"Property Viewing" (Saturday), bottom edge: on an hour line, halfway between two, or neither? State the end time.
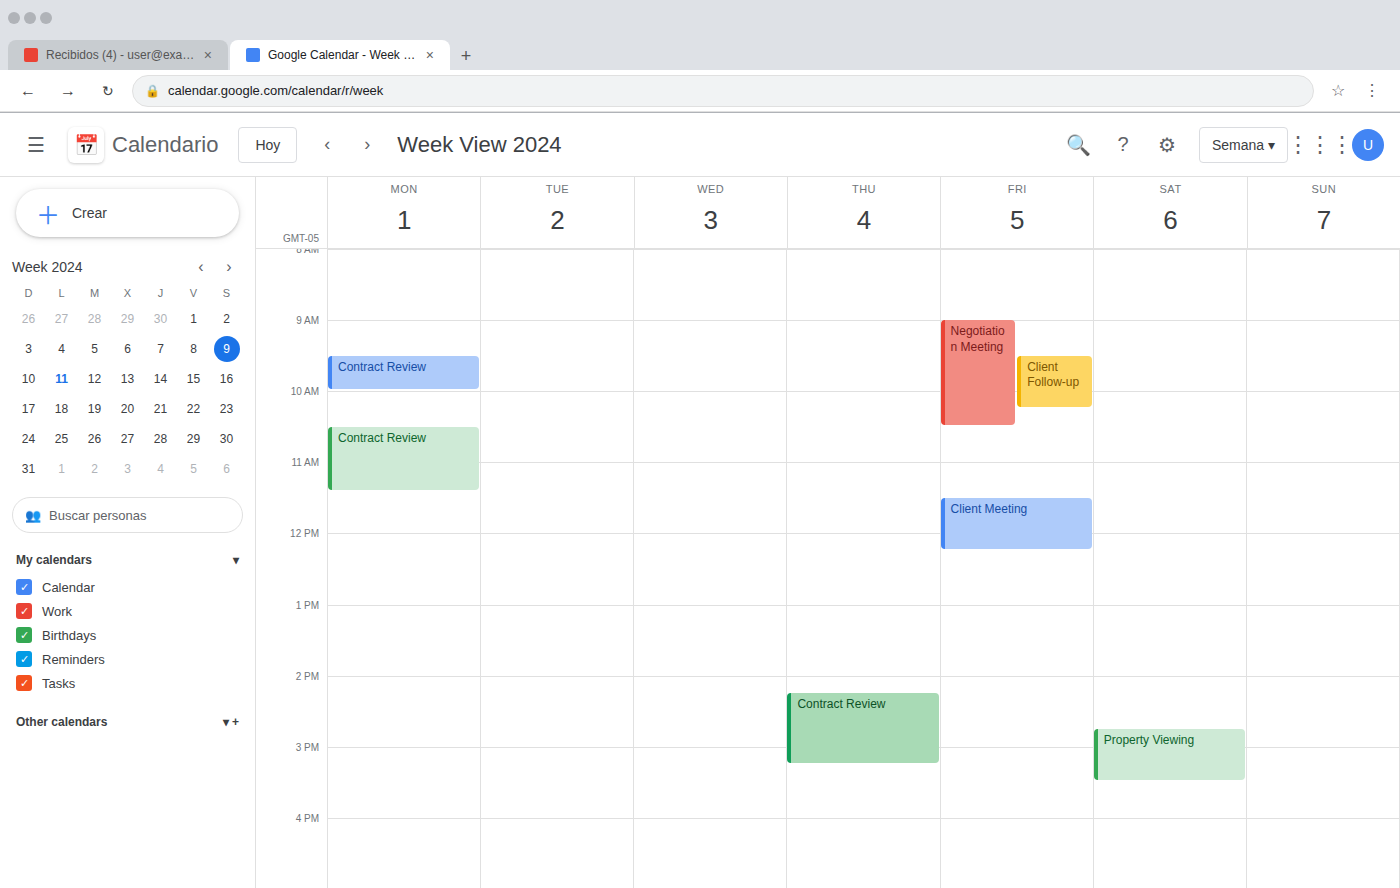
3:30 PM -- halfway between the 3 PM and 4 PM lines.